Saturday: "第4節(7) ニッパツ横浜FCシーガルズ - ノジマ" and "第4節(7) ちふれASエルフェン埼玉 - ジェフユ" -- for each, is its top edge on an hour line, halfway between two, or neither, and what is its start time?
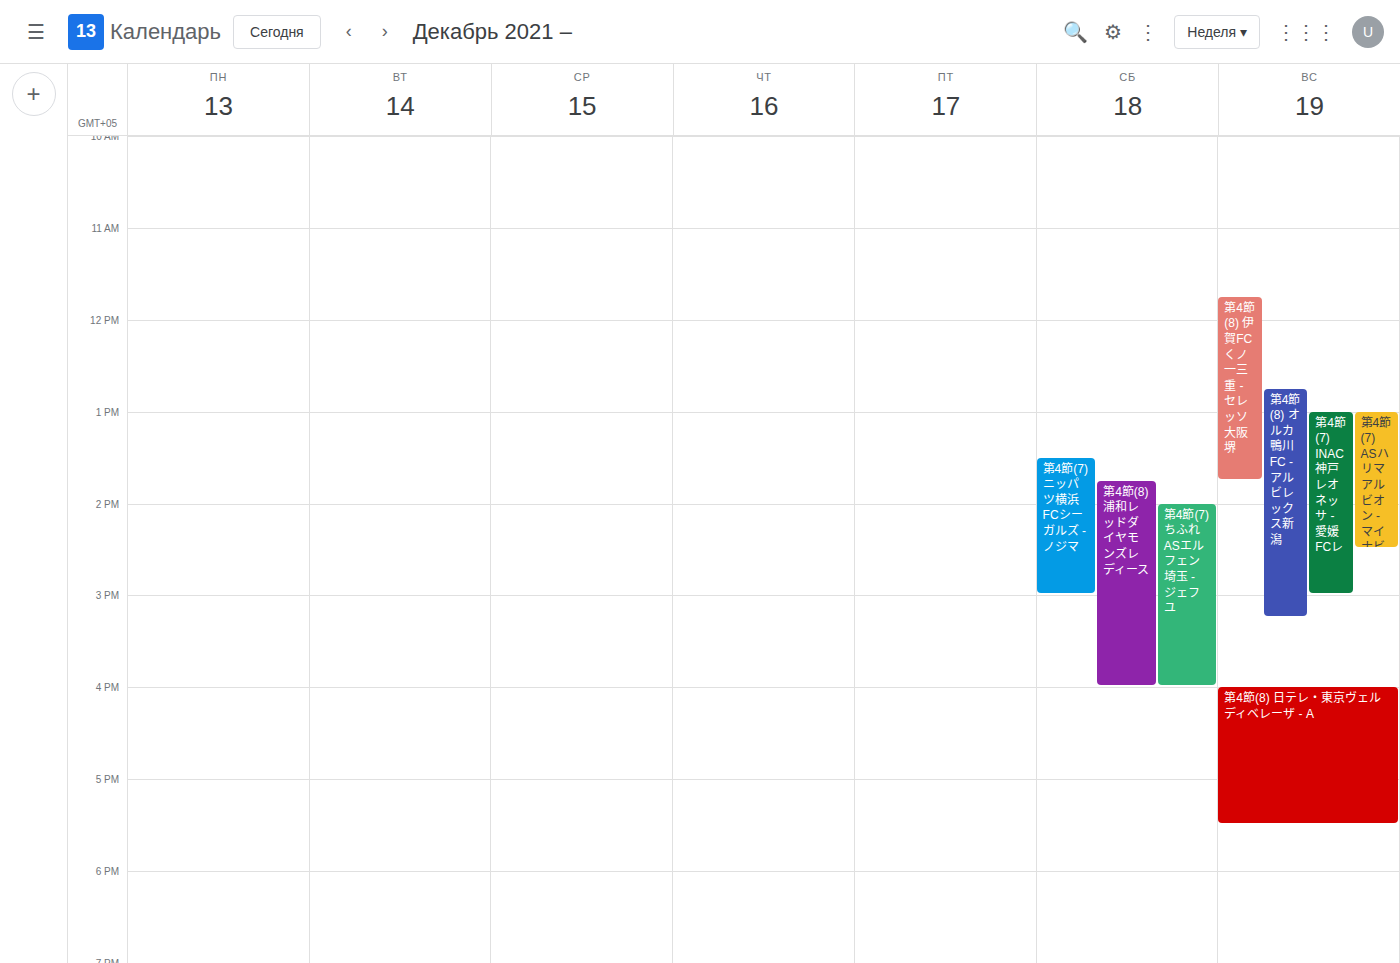
"第4節(7) ニッパツ横浜FCシーガルズ - ノジマ": 1:30 PM, halfway between the 1 PM and 2 PM lines. "第4節(7) ちふれASエルフェン埼玉 - ジェフユ": 2:00 PM, exactly on the 2 PM line.